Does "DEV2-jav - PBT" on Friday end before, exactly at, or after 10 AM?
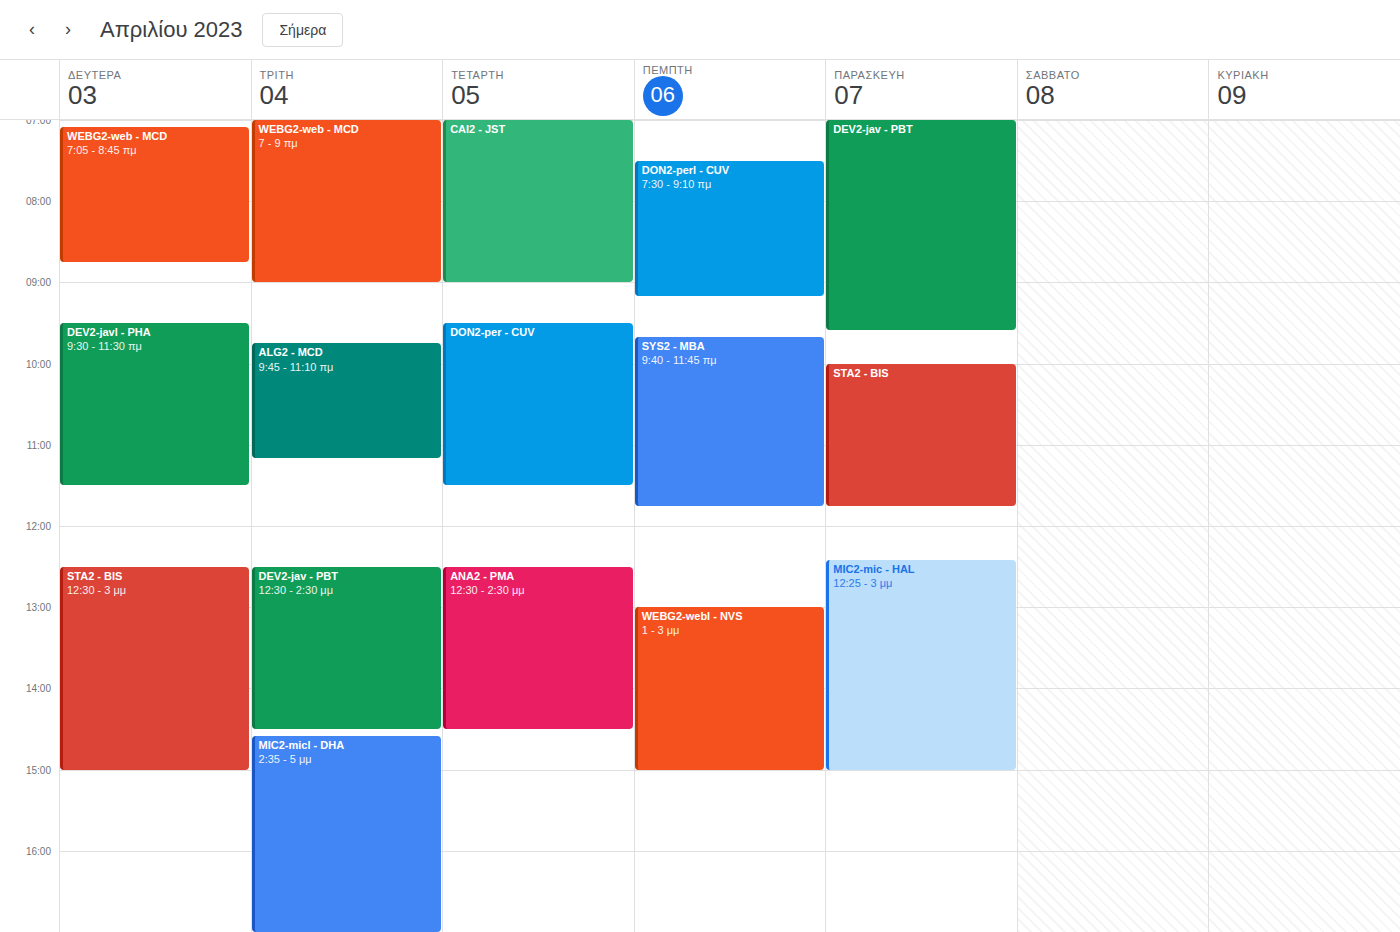
9:35 AM -- before 10 AM, 25 minutes above the 10 AM line.